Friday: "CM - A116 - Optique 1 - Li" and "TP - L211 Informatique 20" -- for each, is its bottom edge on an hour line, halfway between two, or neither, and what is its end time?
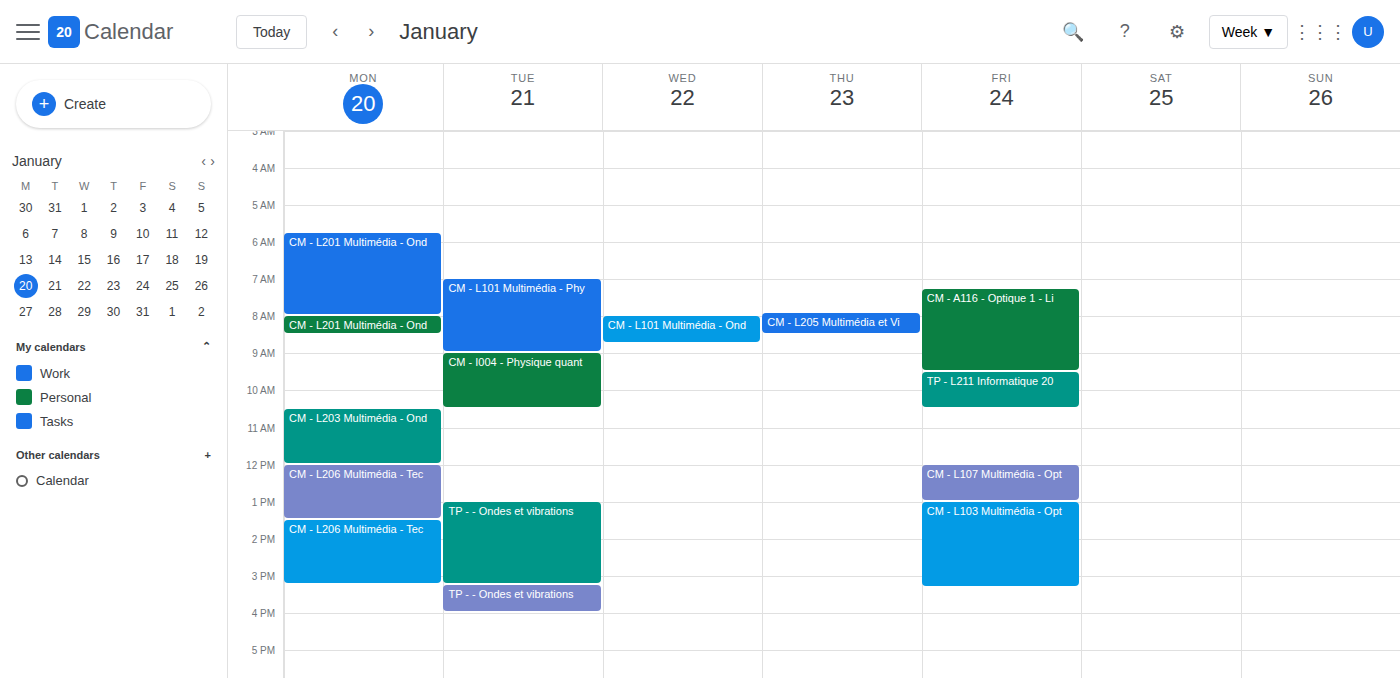
"CM - A116 - Optique 1 - Li": 09:30, halfway between the 09:00 and 10:00 lines. "TP - L211 Informatique 20": 10:30, halfway between the 10:00 and 11:00 lines.